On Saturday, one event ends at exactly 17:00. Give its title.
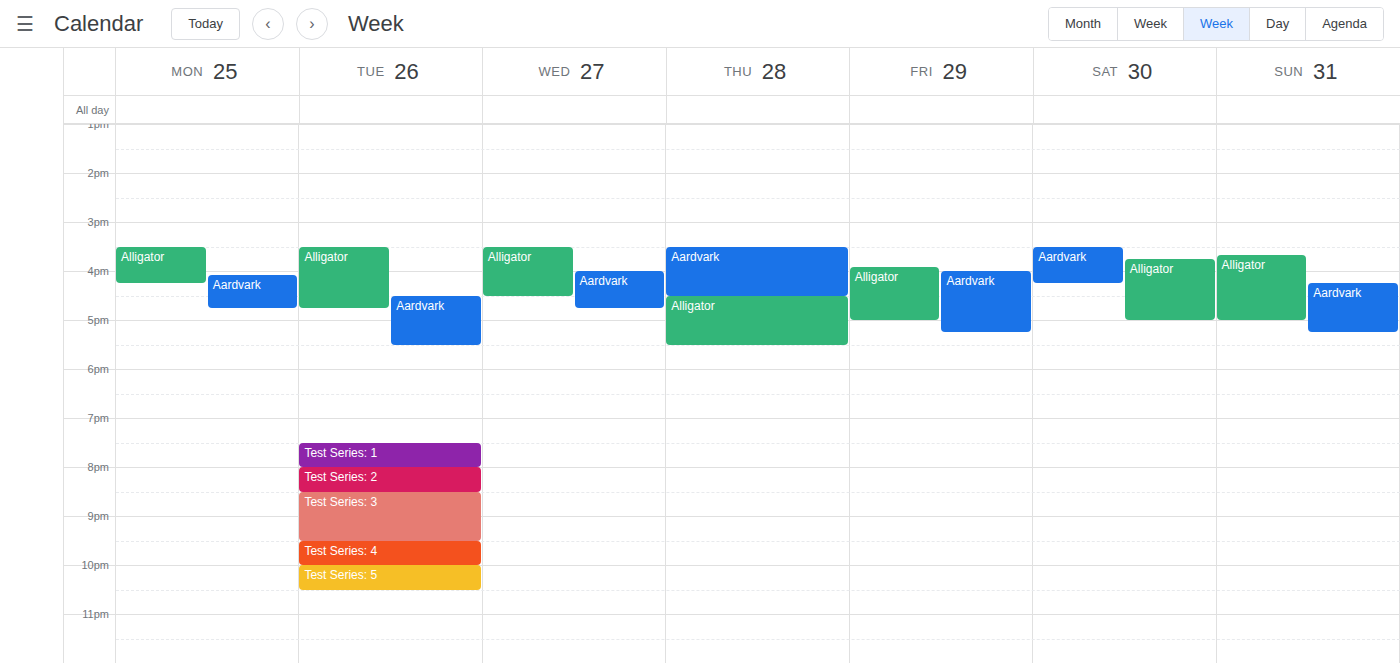
"Alligator"